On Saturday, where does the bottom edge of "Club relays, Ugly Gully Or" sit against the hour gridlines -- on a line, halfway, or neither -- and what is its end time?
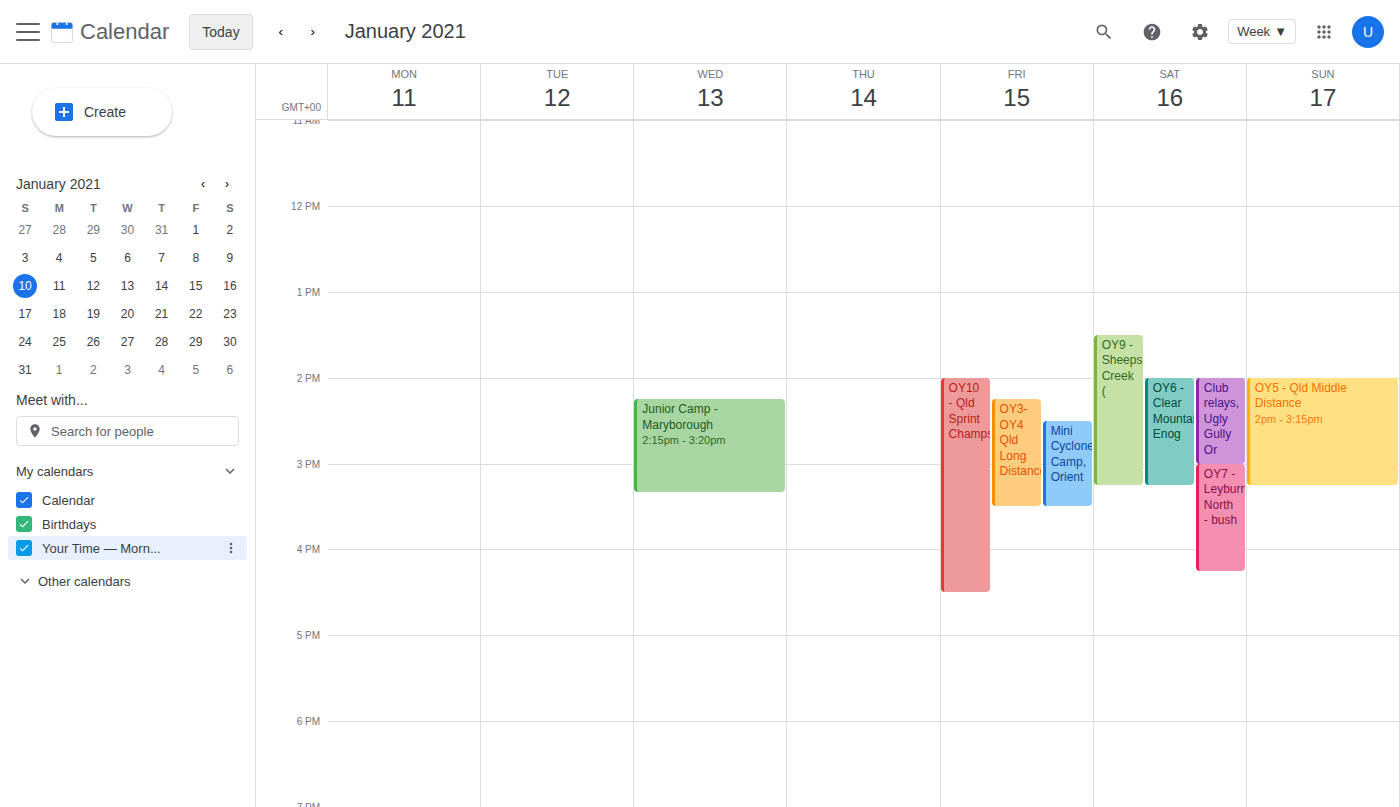
3:00 PM -- exactly on the 3 PM line.